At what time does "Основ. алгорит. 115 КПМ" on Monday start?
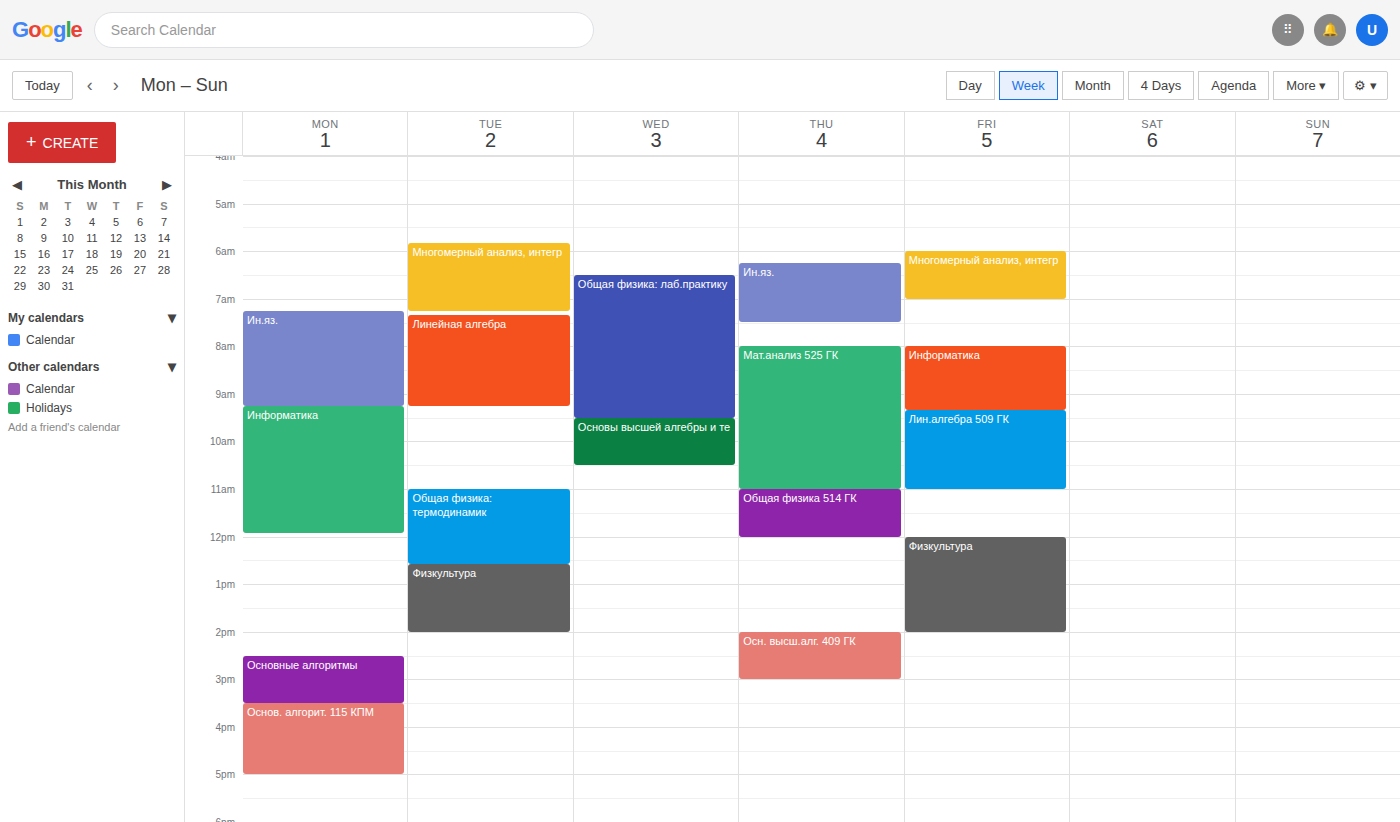
3:30 PM